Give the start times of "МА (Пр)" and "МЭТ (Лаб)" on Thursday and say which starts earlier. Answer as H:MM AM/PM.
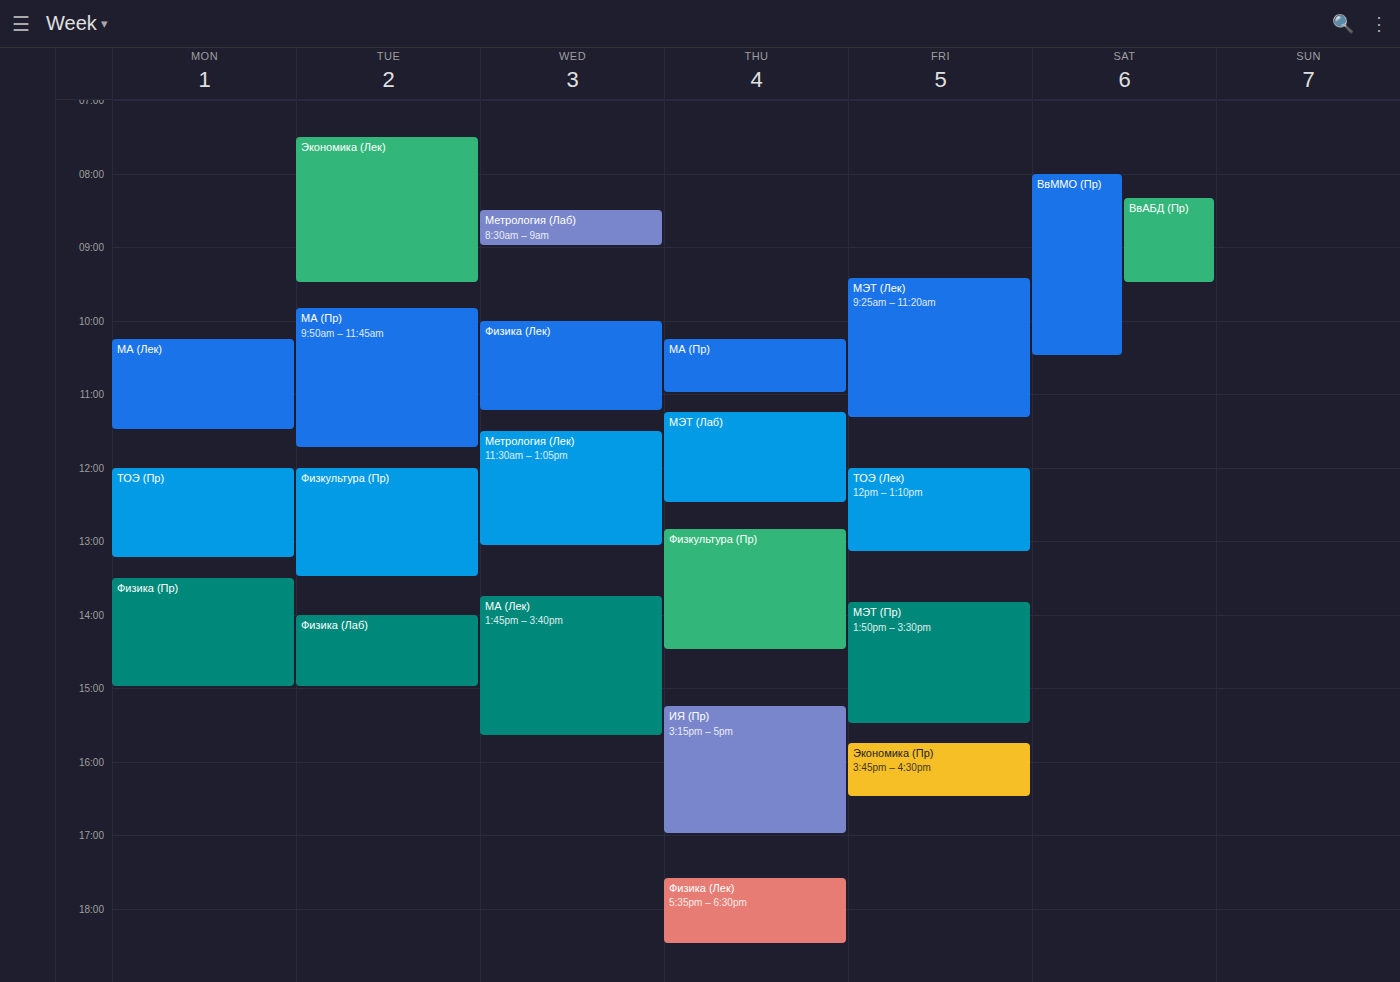
"МА (Пр)" 10:15 AM; "МЭТ (Лаб)" 11:15 AM.